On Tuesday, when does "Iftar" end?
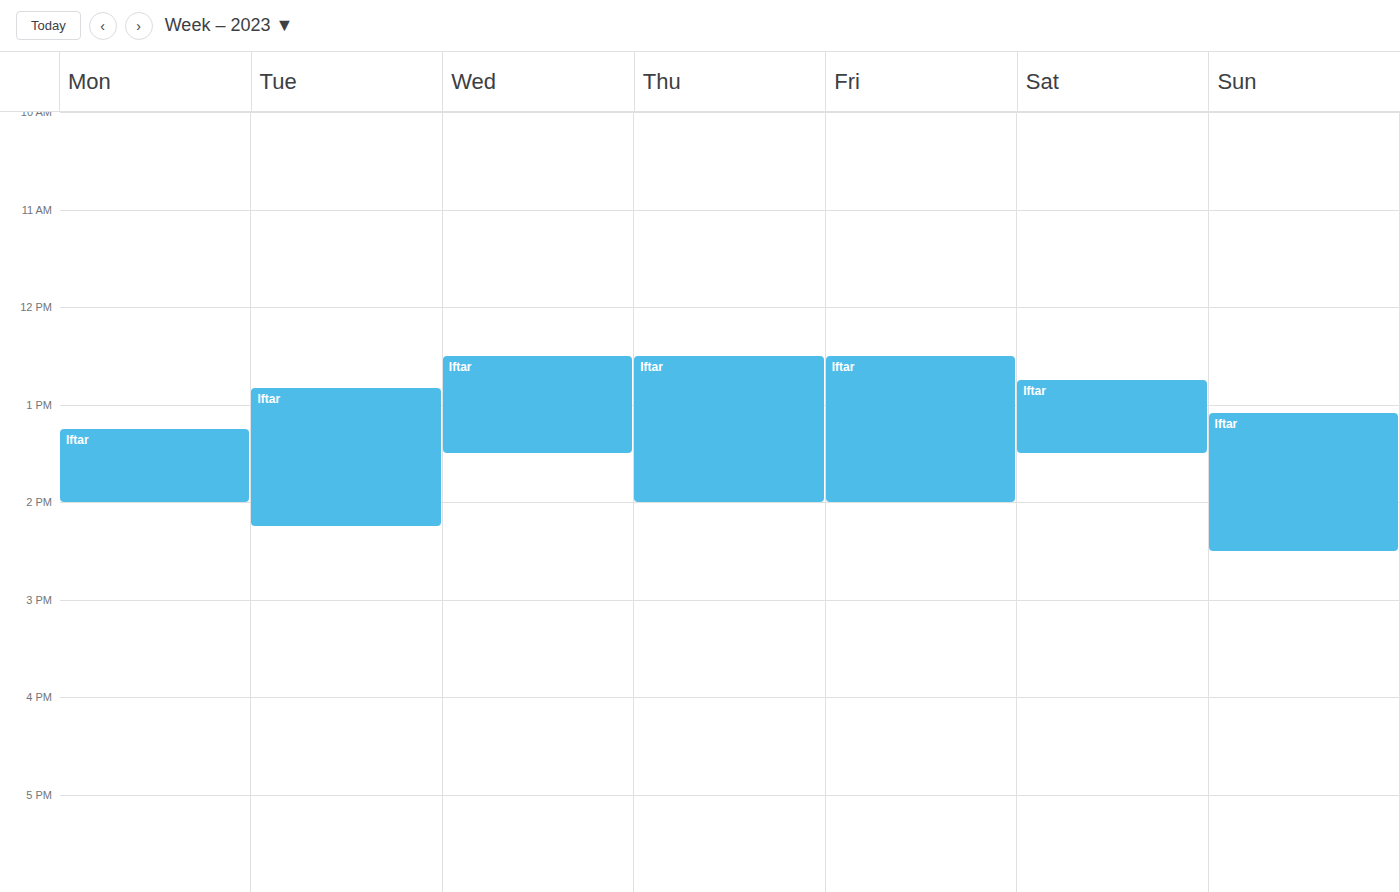
14:15